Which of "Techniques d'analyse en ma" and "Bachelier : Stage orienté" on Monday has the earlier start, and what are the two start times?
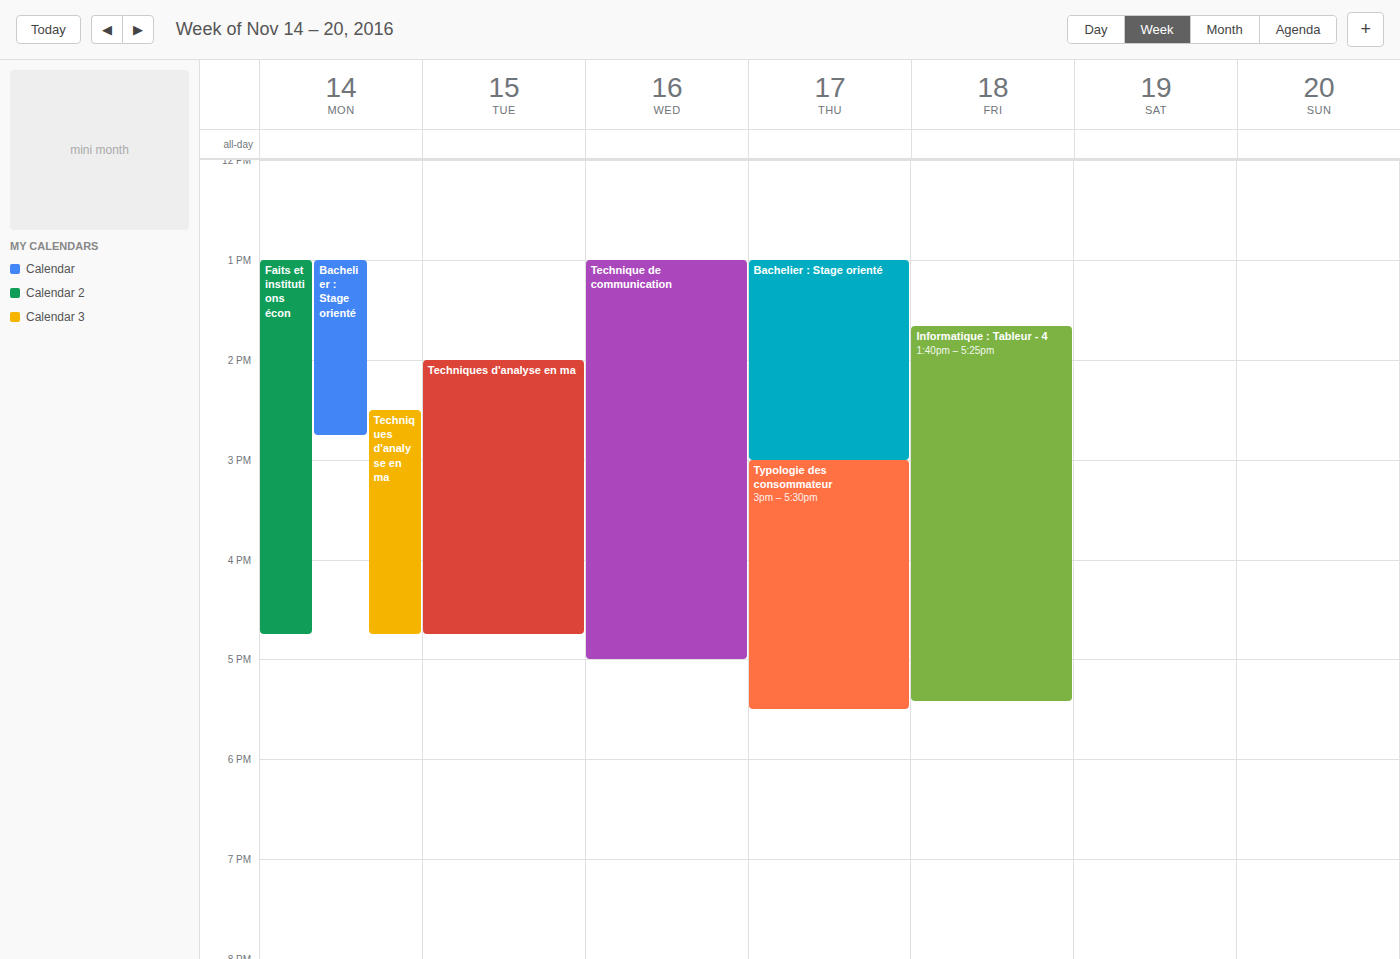
"Bachelier : Stage orienté" 1:00 PM; "Techniques d'analyse en ma" 2:30 PM.